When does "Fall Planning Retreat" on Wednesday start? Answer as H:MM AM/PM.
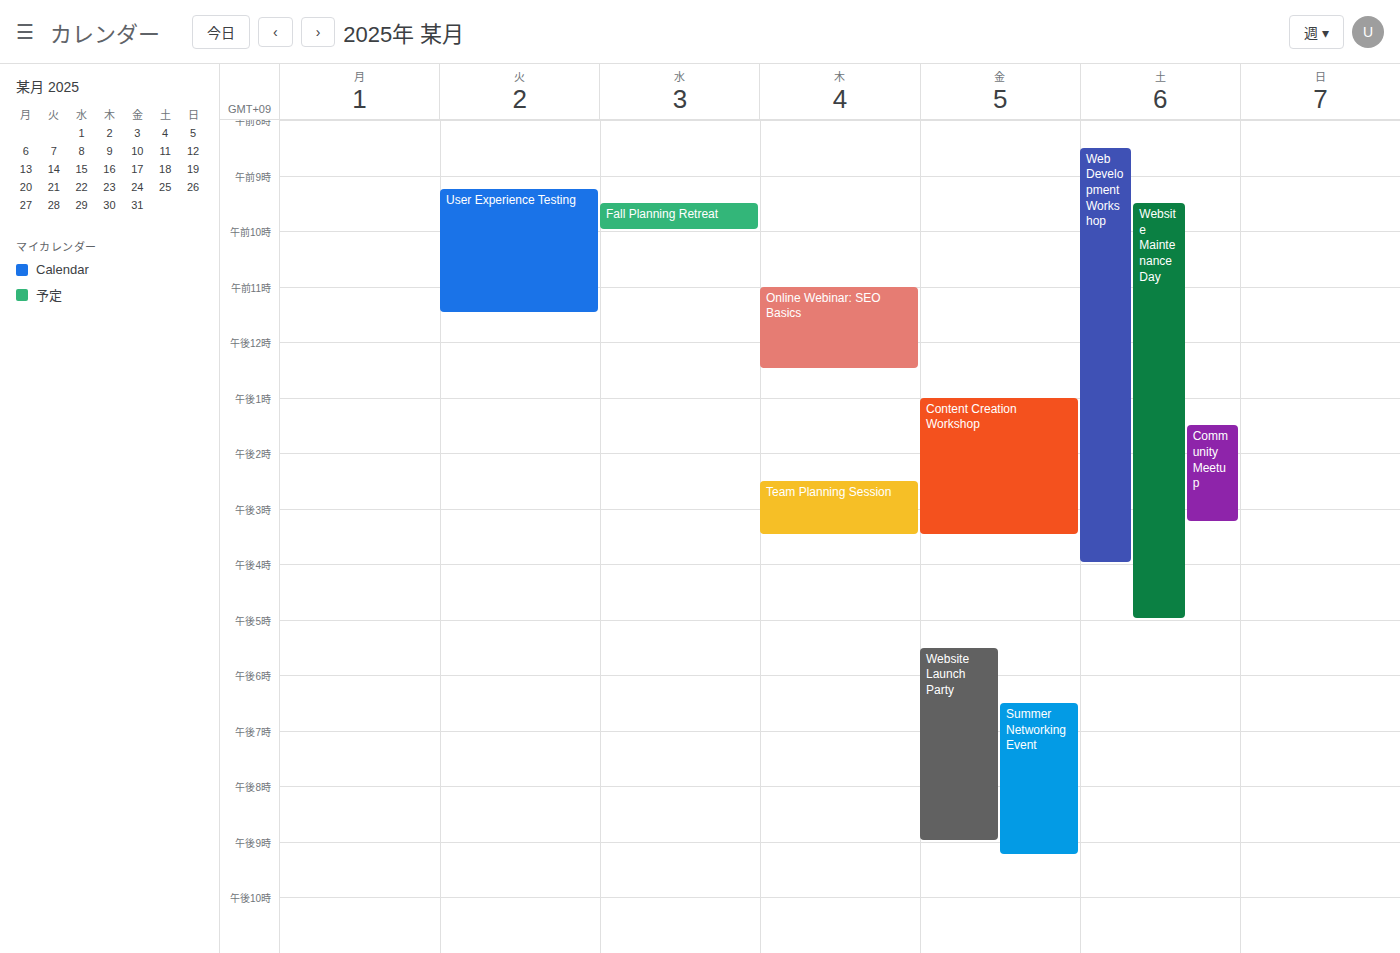
9:30 AM